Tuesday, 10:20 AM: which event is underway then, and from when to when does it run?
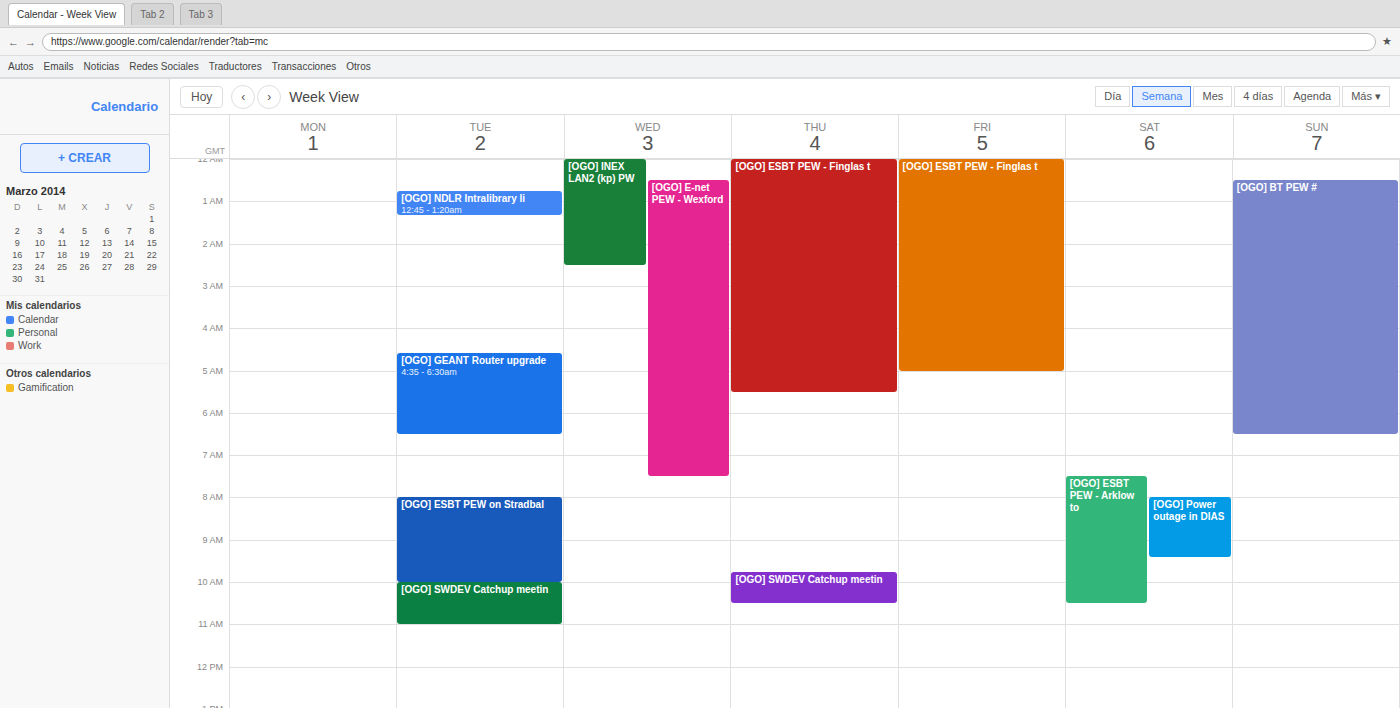
"[OGO] SWDEV Catchup meetin", 10:00 AM to 11:00 AM